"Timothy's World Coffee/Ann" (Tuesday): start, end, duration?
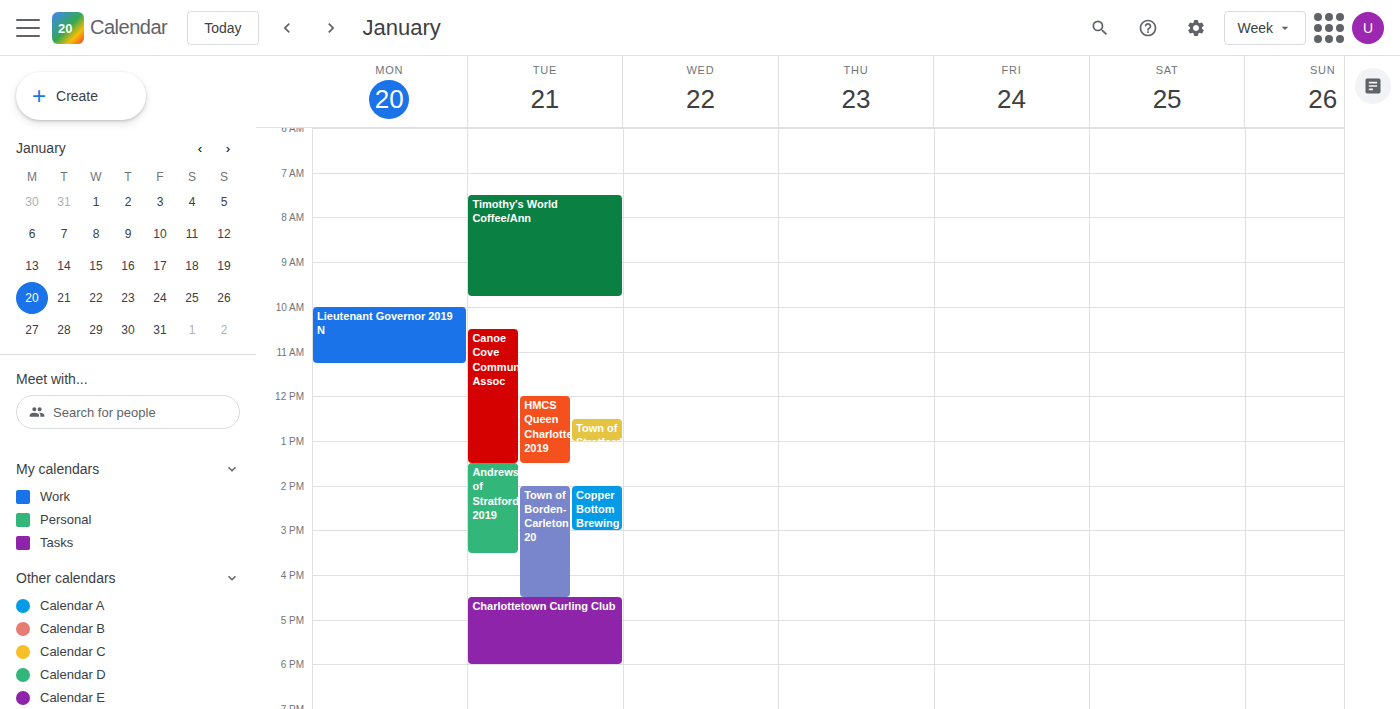
7:30 AM to 9:45 AM, 2 hours 15 minutes